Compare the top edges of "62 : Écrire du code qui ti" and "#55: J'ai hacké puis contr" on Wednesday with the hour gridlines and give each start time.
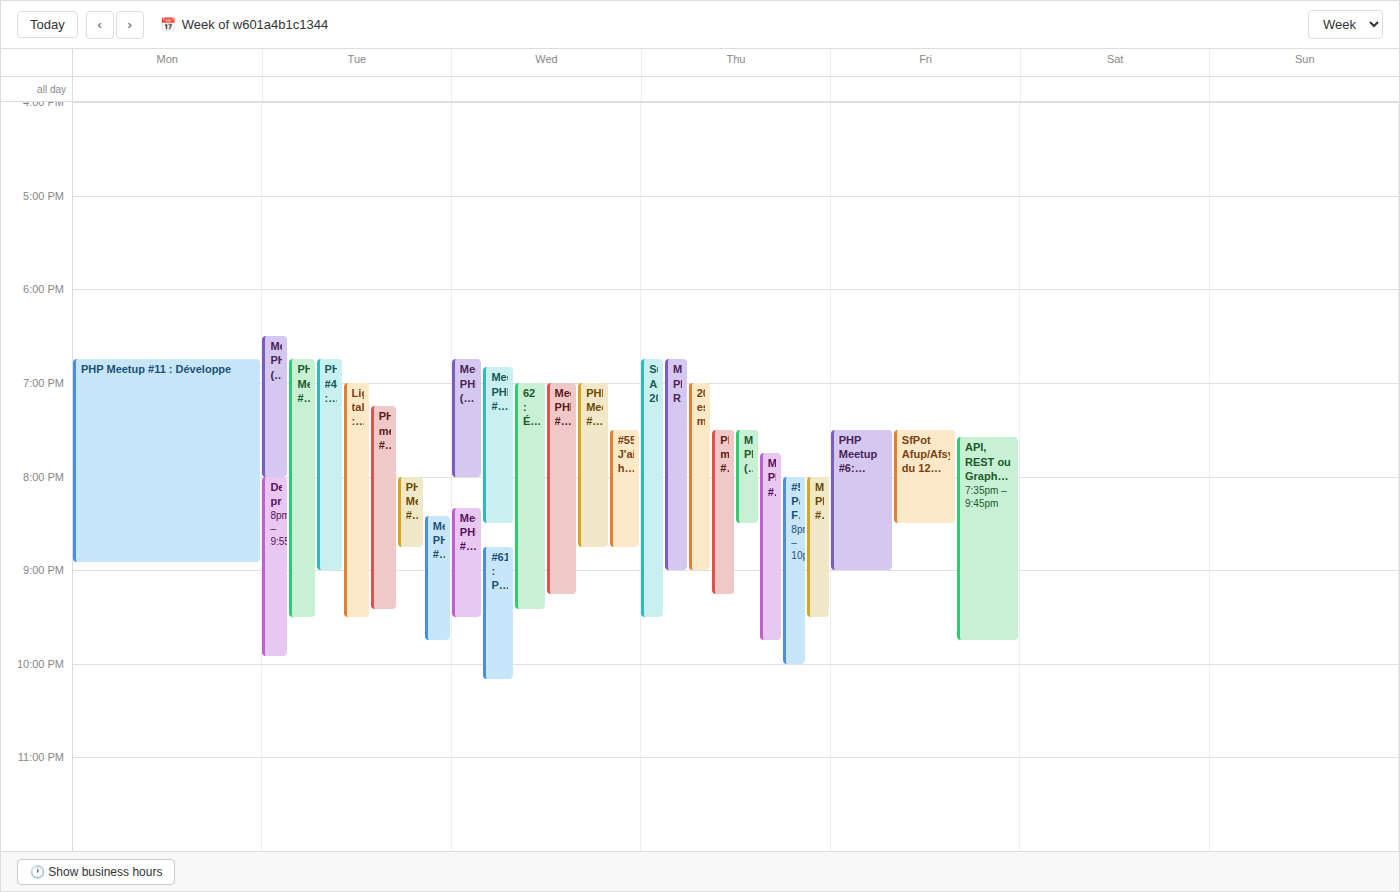
"62 : Écrire du code qui ti": 7:00 PM, exactly on the 7 PM line. "#55: J'ai hacké puis contr": 7:30 PM, halfway between the 7 PM and 8 PM lines.